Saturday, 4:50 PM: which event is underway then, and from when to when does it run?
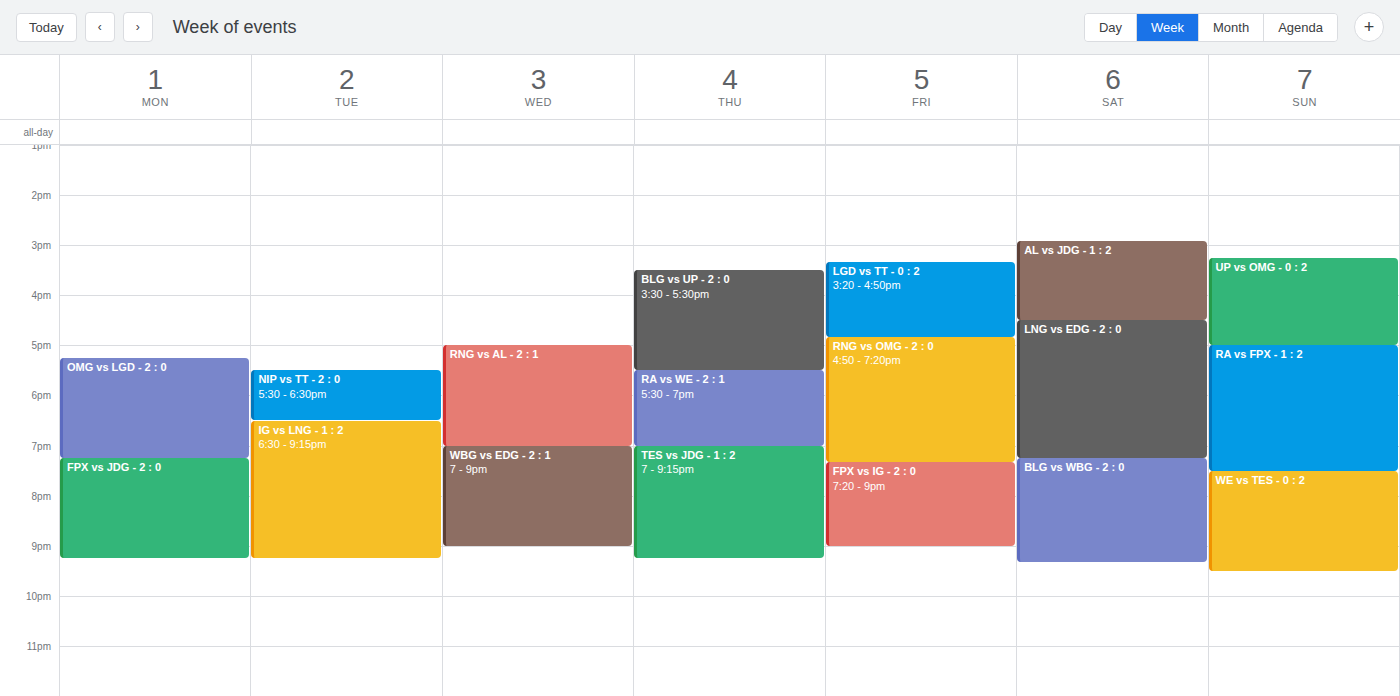
"LNG vs EDG - 2 : 0", 4:30 PM to 7:15 PM